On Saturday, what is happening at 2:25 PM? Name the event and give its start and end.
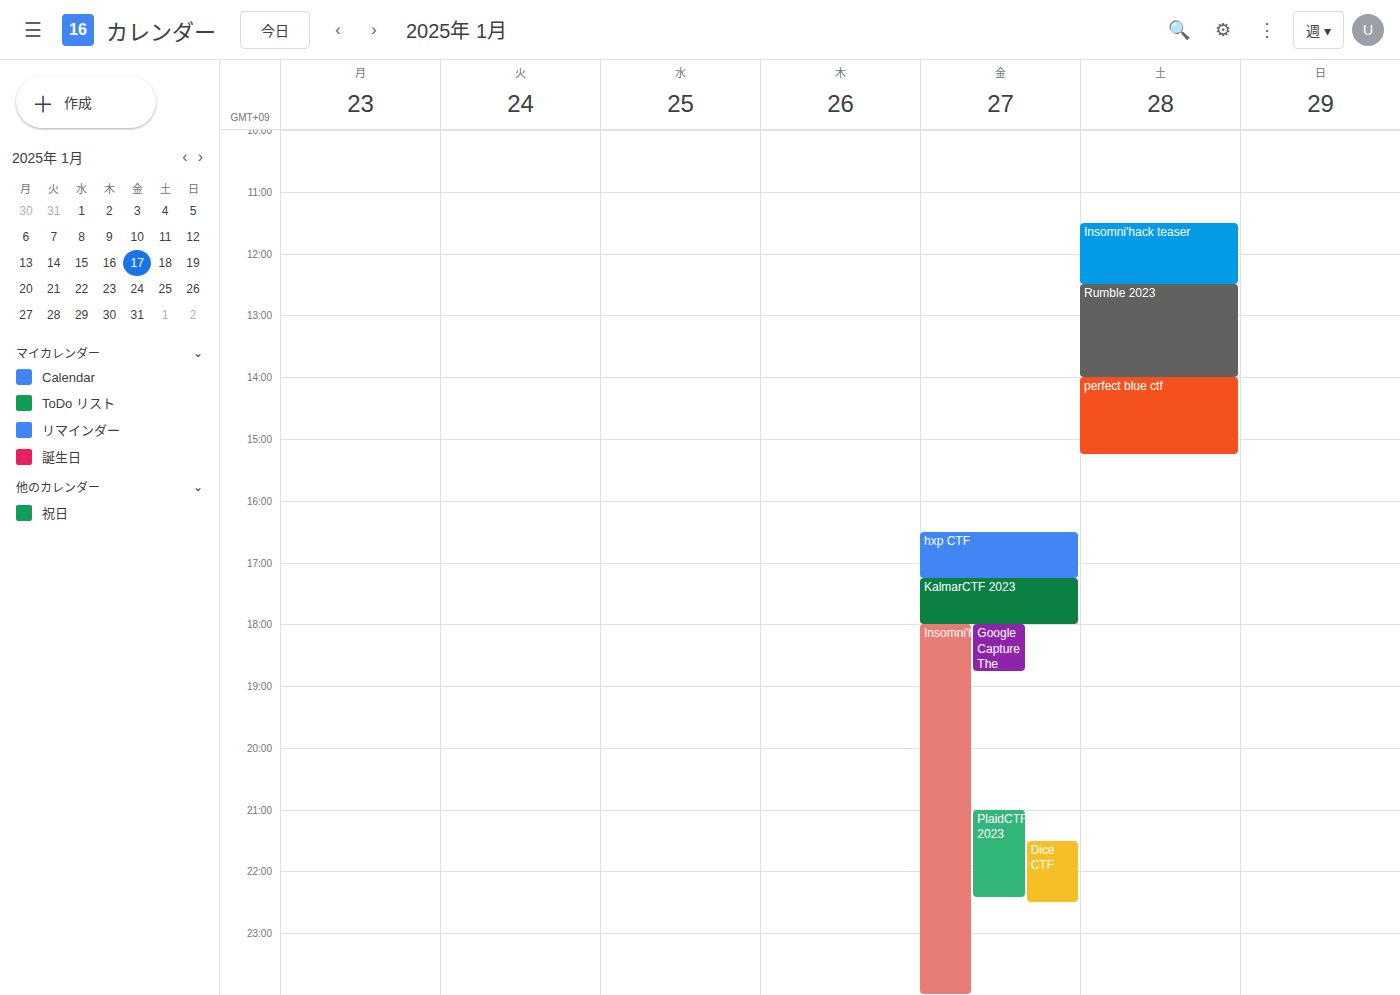
"perfect blue ctf", 2:00 PM to 3:15 PM